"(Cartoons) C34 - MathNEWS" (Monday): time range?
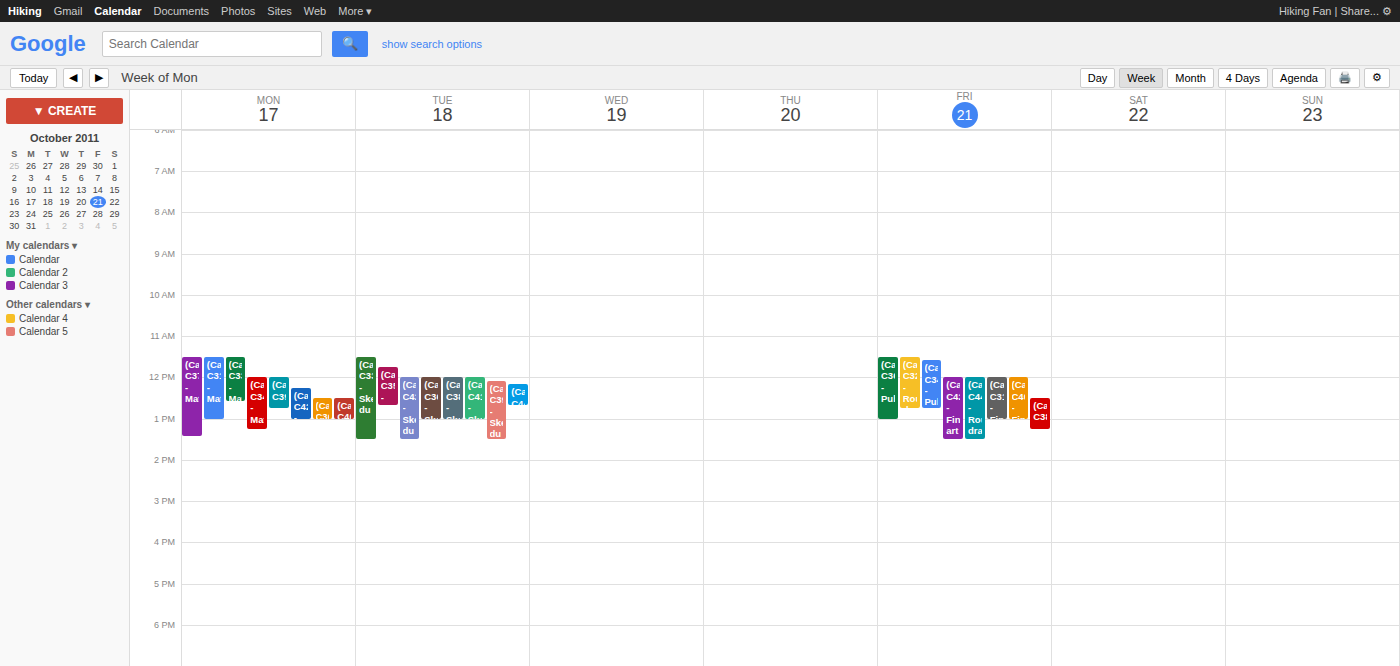
12:00 PM to 1:15 PM